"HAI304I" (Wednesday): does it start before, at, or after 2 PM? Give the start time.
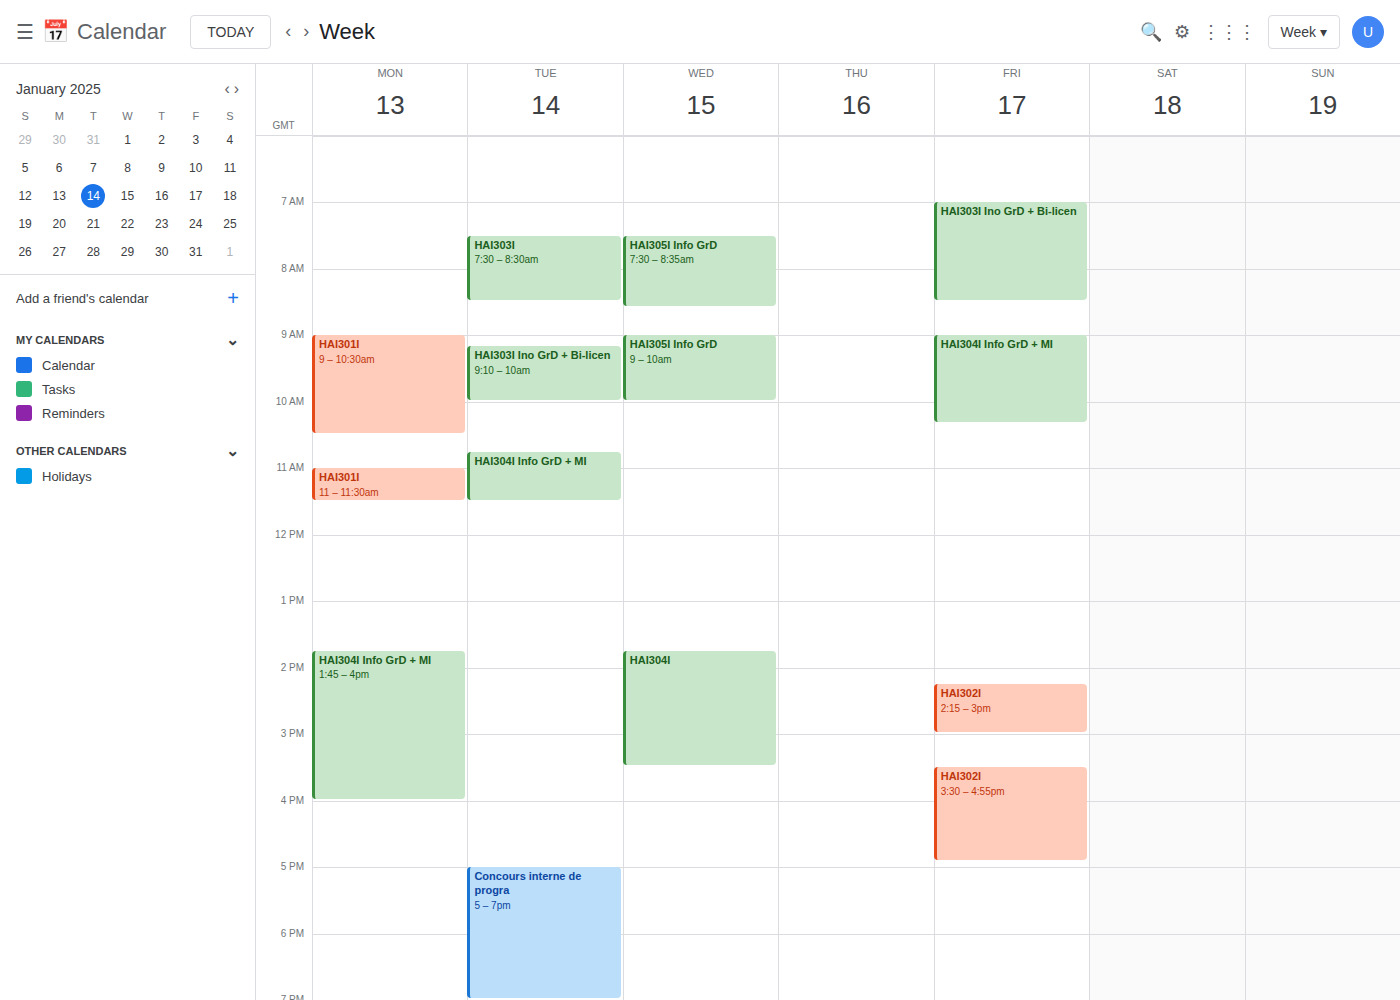
1:45 PM -- before 2 PM, 15 minutes above the 2 PM line.